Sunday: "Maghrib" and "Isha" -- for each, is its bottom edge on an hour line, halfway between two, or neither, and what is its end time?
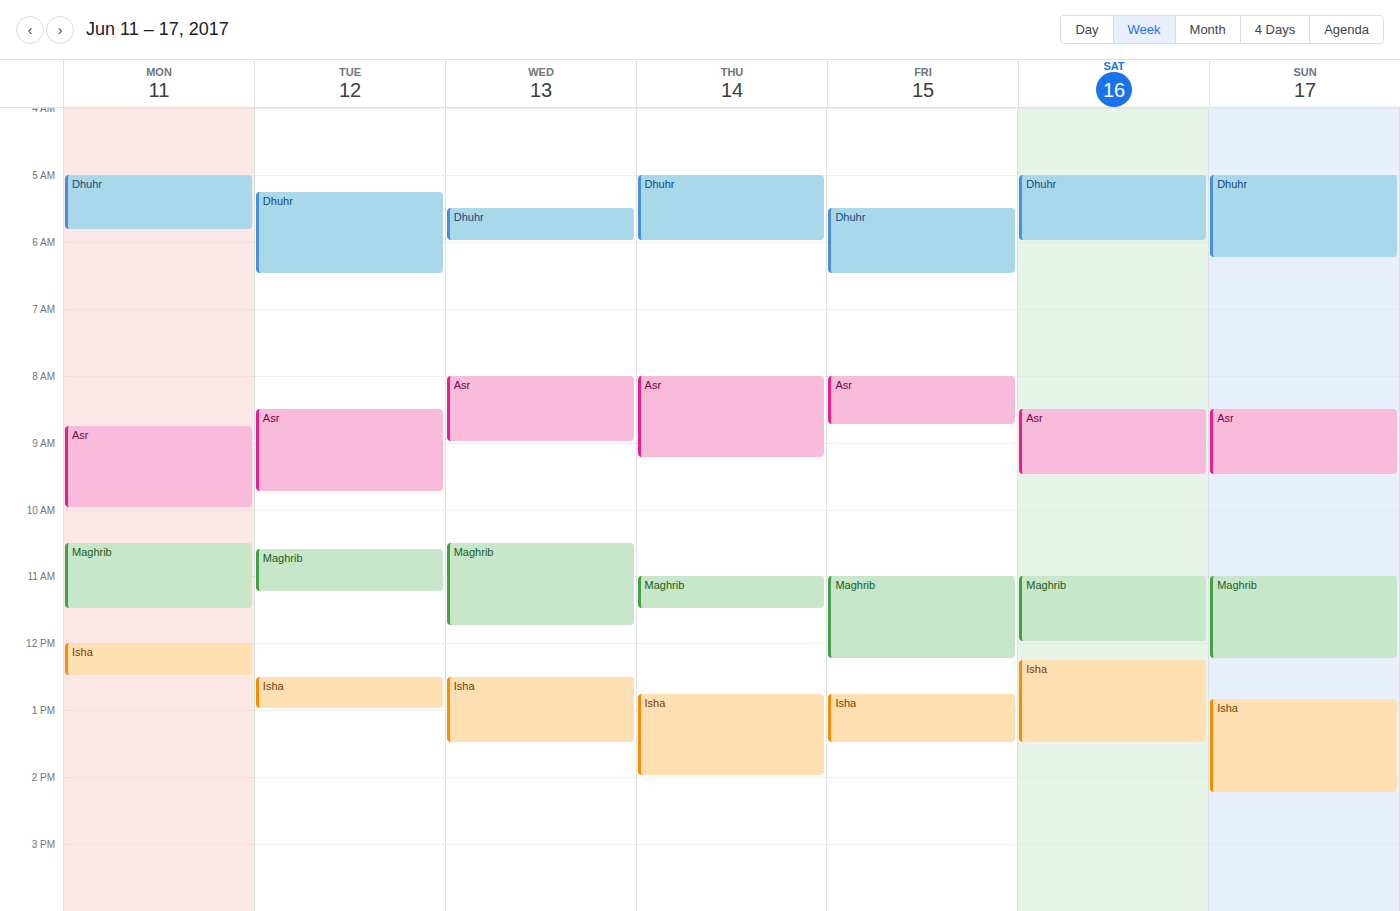
"Maghrib": 12:15 PM, neither: a quarter of the way from the 12 PM line to the 1 PM line. "Isha": 2:15 PM, neither: a quarter of the way from the 2 PM line to the 3 PM line.